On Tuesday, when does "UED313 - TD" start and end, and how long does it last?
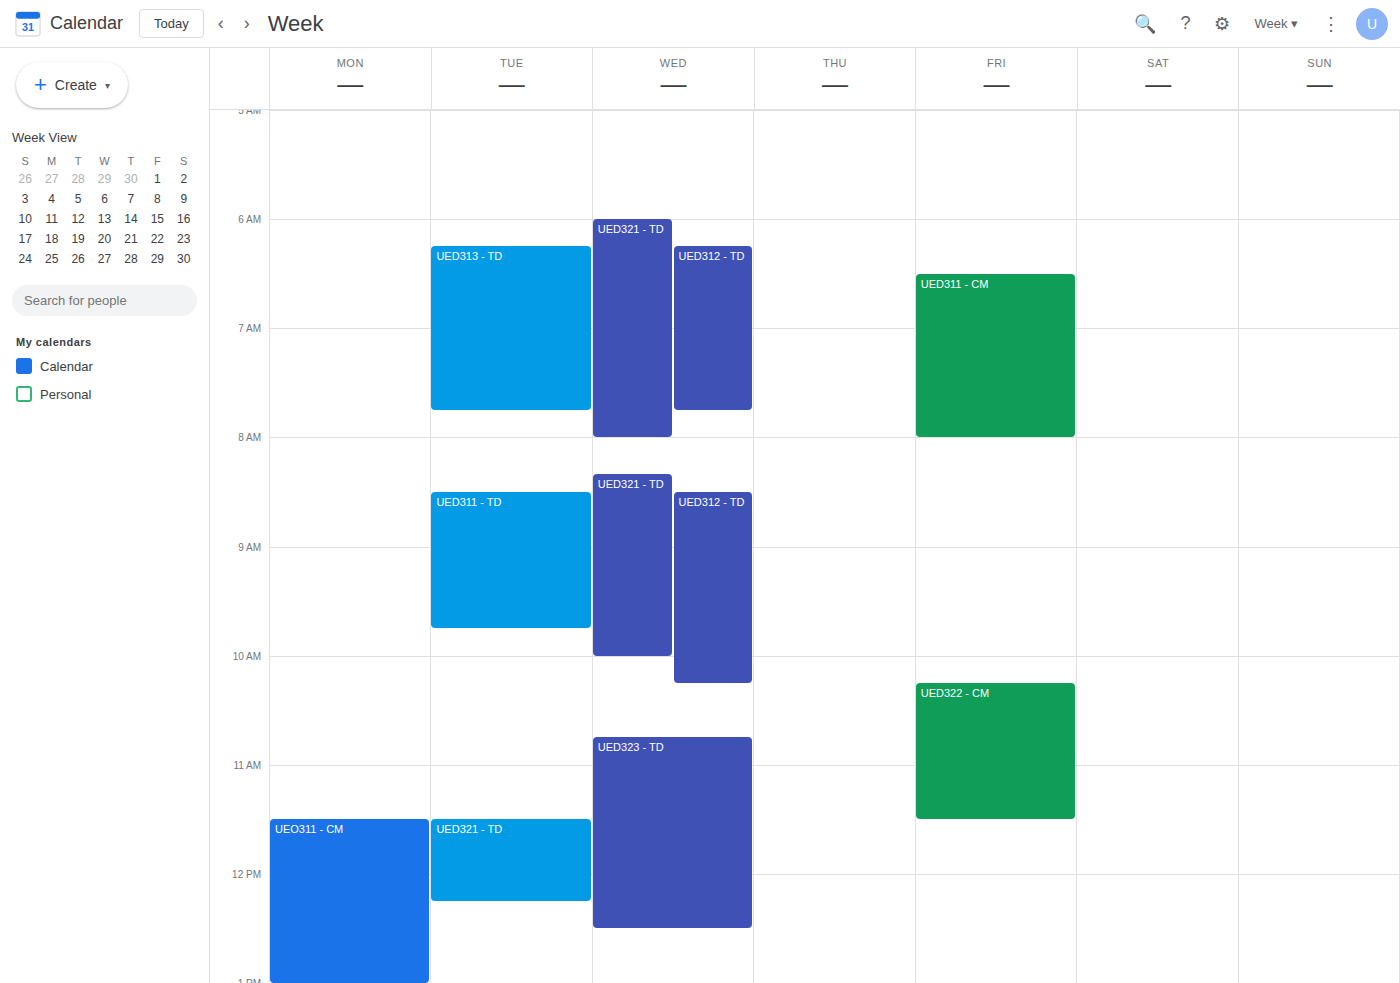
6:15 AM to 7:45 AM, 1 hour 30 minutes